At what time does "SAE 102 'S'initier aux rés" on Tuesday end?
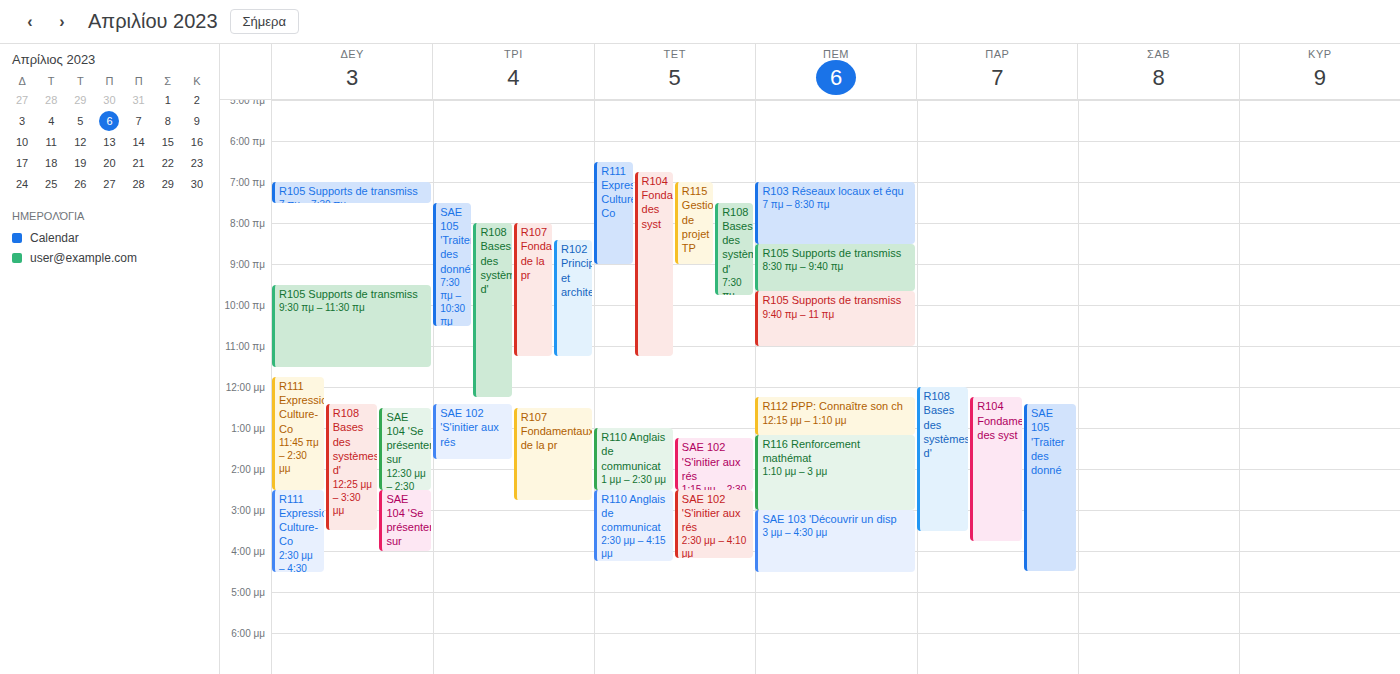
1:45 PM